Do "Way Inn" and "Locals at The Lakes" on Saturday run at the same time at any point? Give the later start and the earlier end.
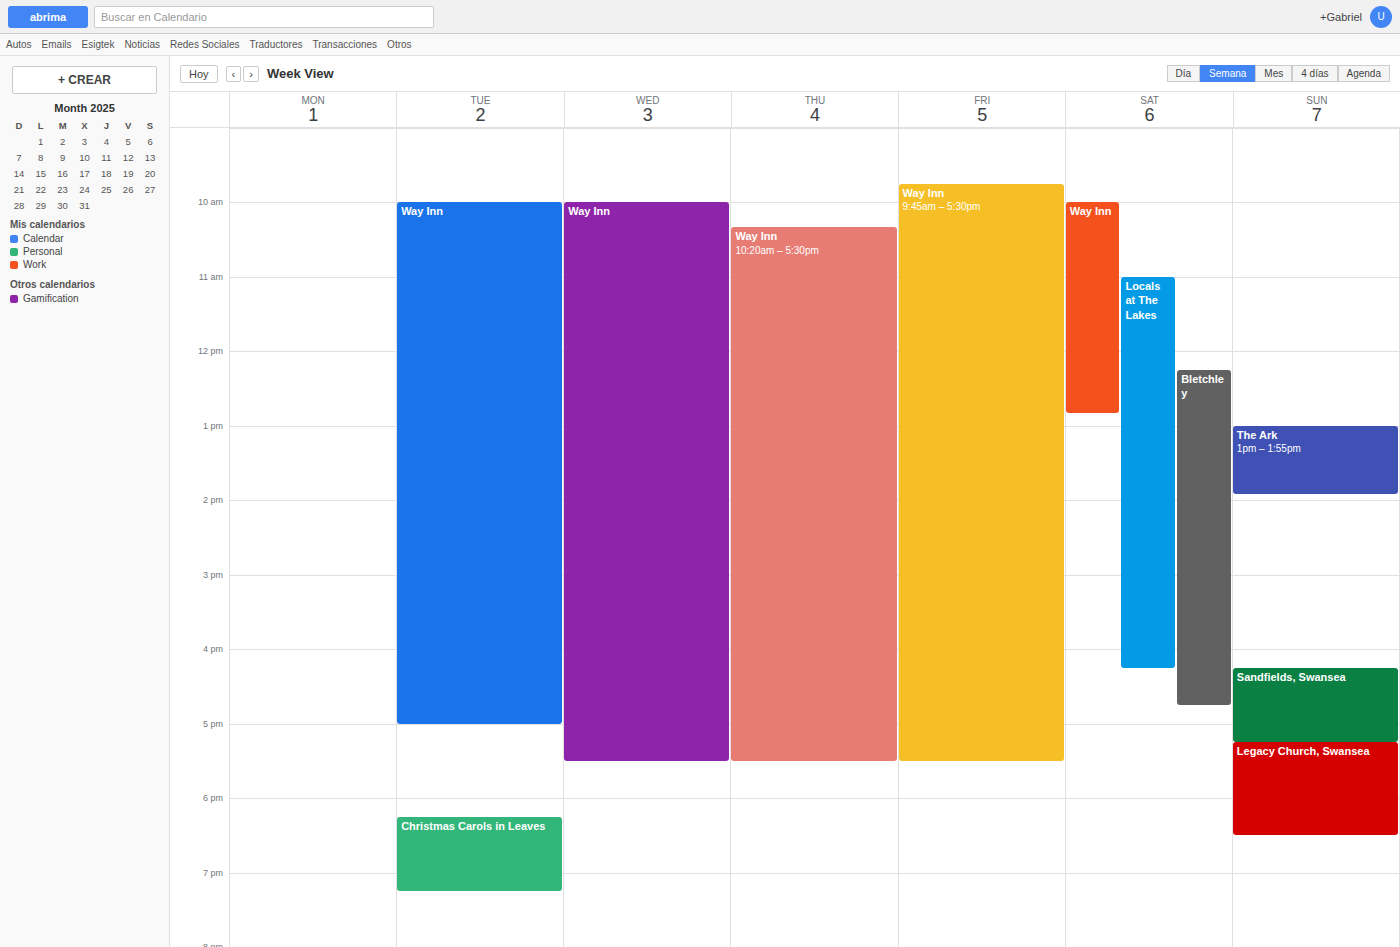
"Locals at The Lakes" starts at 11:00 AM, before "Way Inn" ends at 12:50 PM -- they overlap.